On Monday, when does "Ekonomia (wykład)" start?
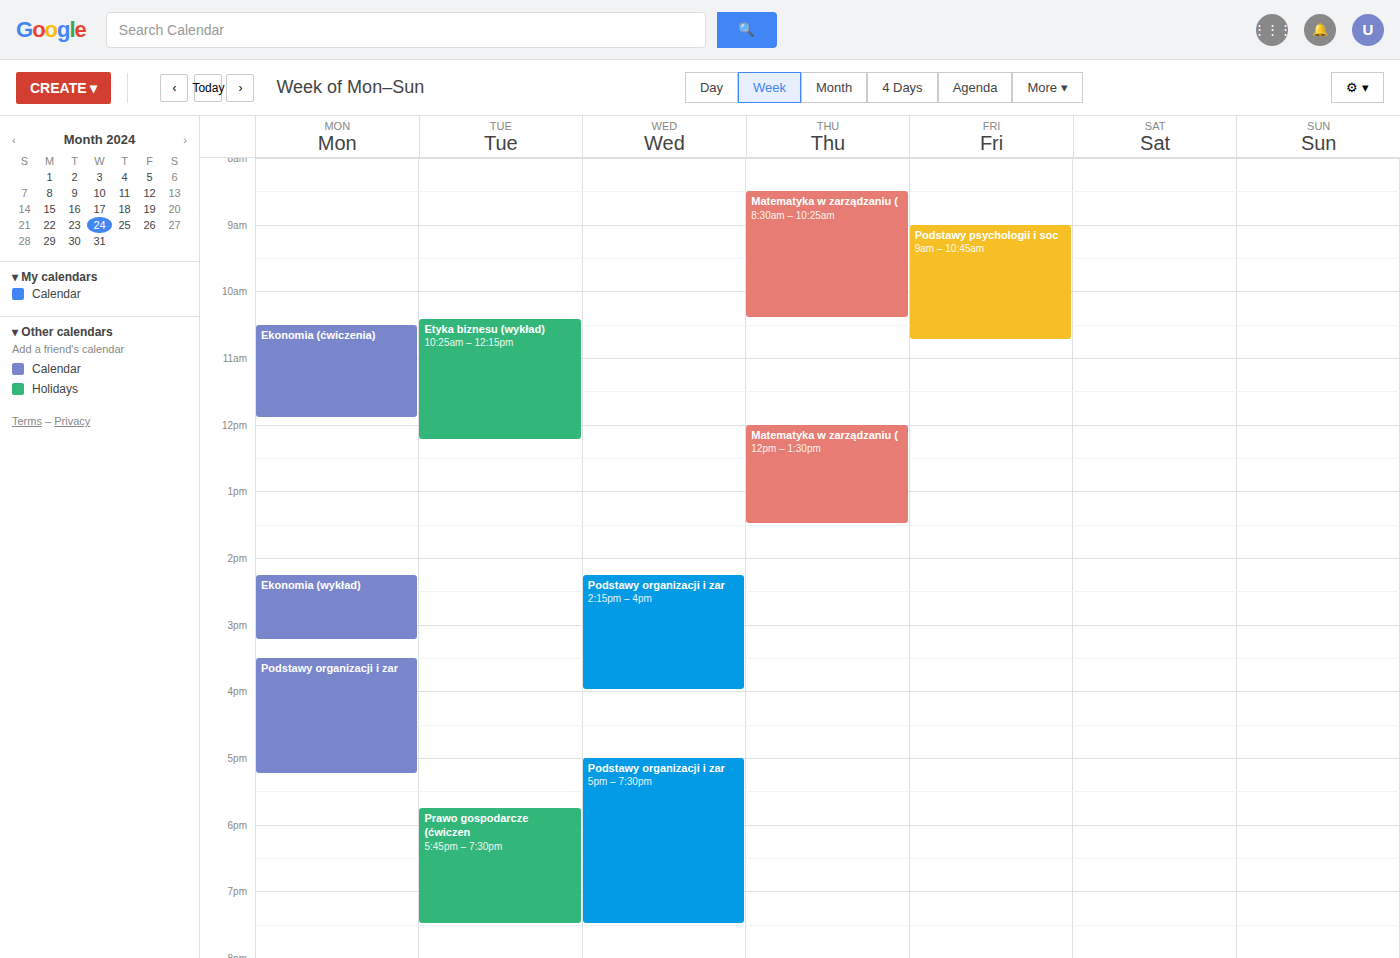
2:15 PM